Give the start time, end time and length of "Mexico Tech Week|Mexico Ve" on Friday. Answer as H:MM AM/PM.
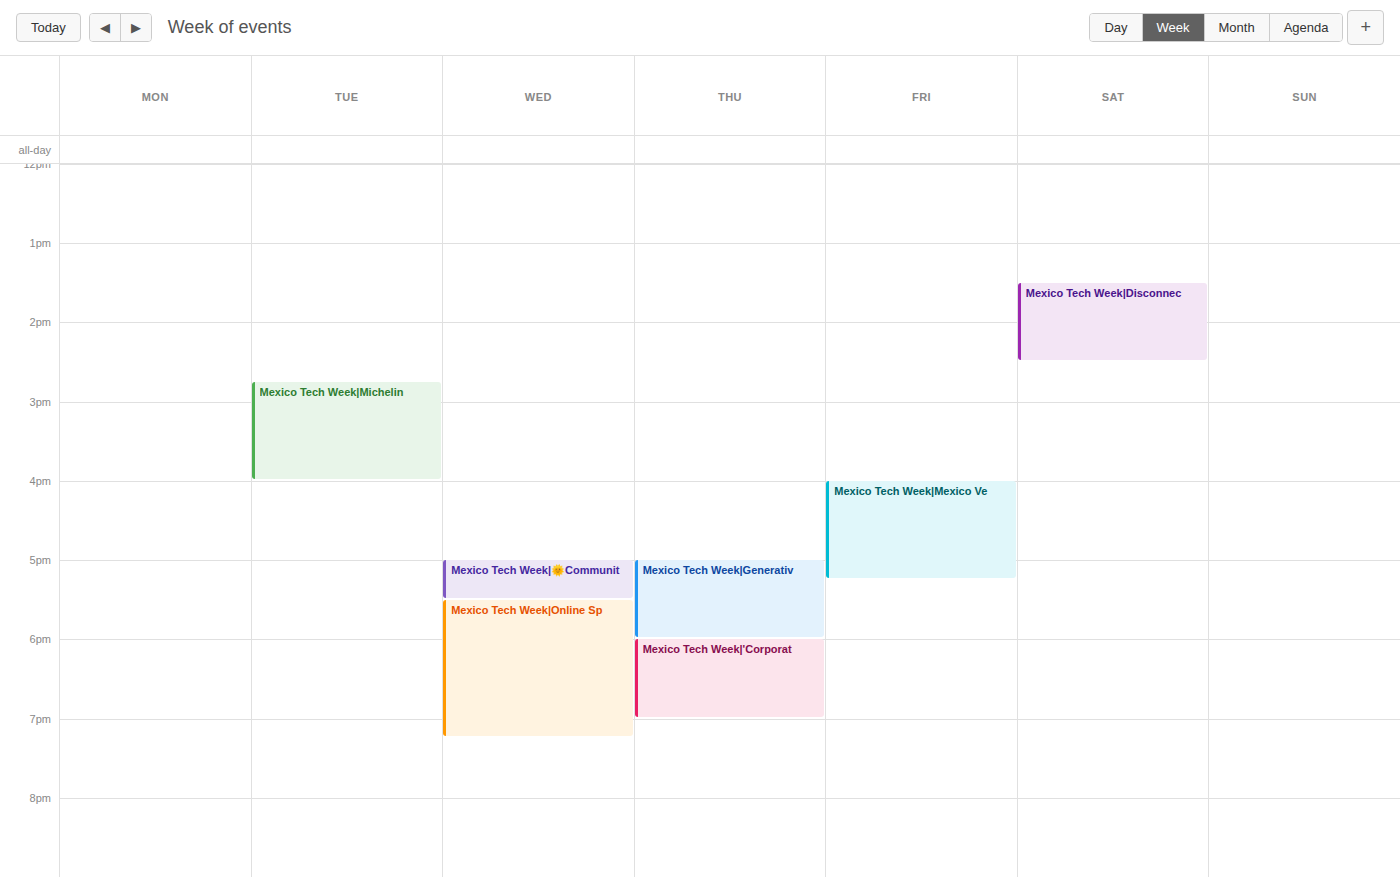
4:00 PM to 5:15 PM, 1 hour 15 minutes